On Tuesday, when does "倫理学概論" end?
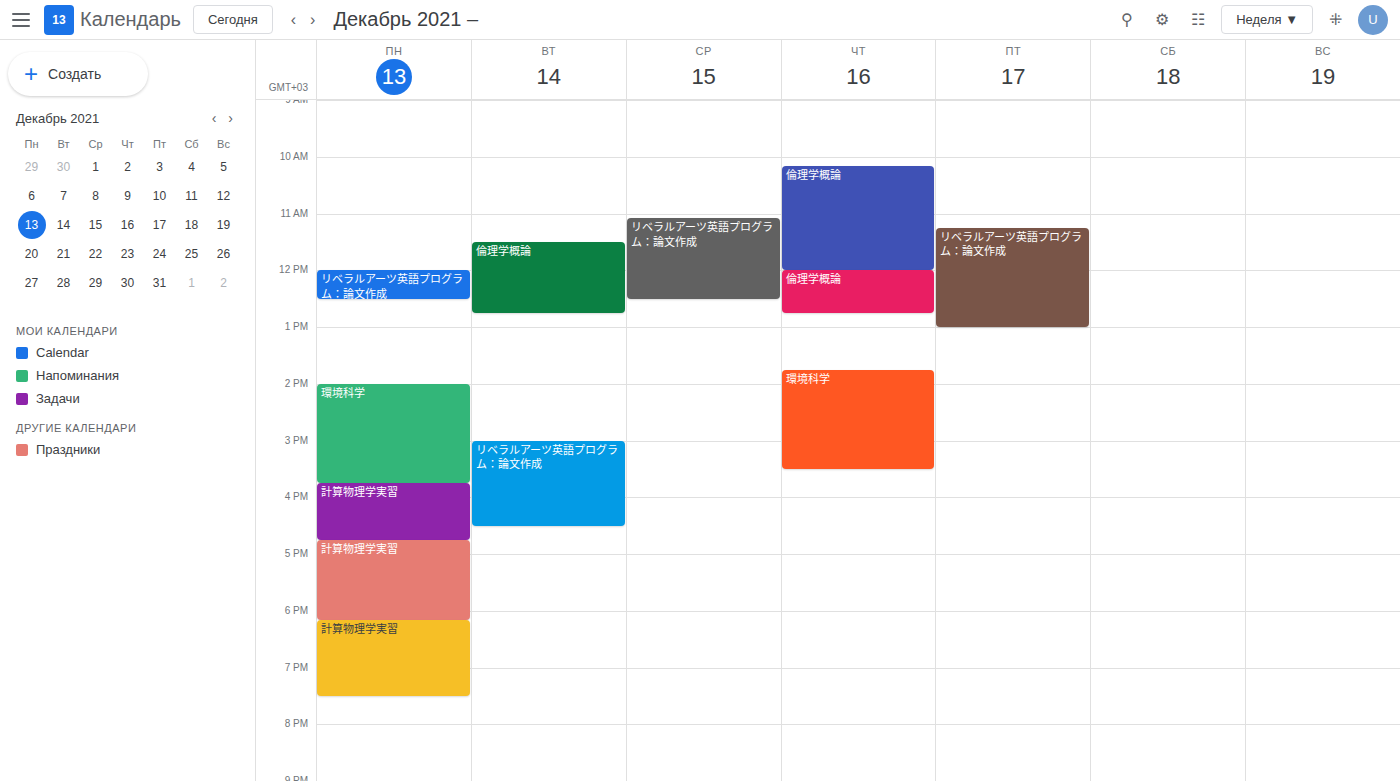
12:45 PM